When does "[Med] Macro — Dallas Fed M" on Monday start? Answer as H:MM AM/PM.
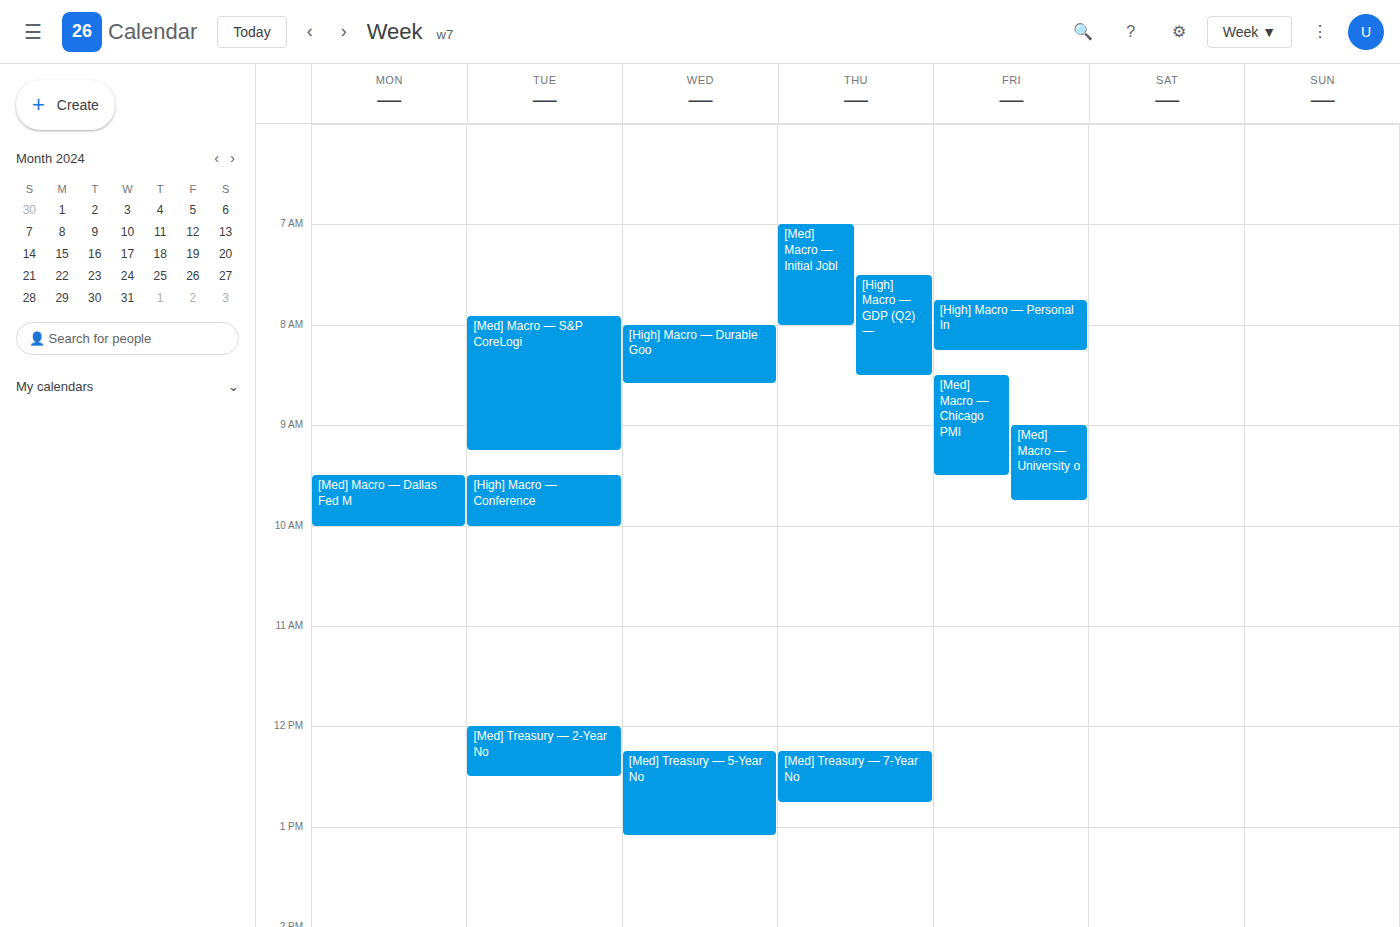
9:30 AM